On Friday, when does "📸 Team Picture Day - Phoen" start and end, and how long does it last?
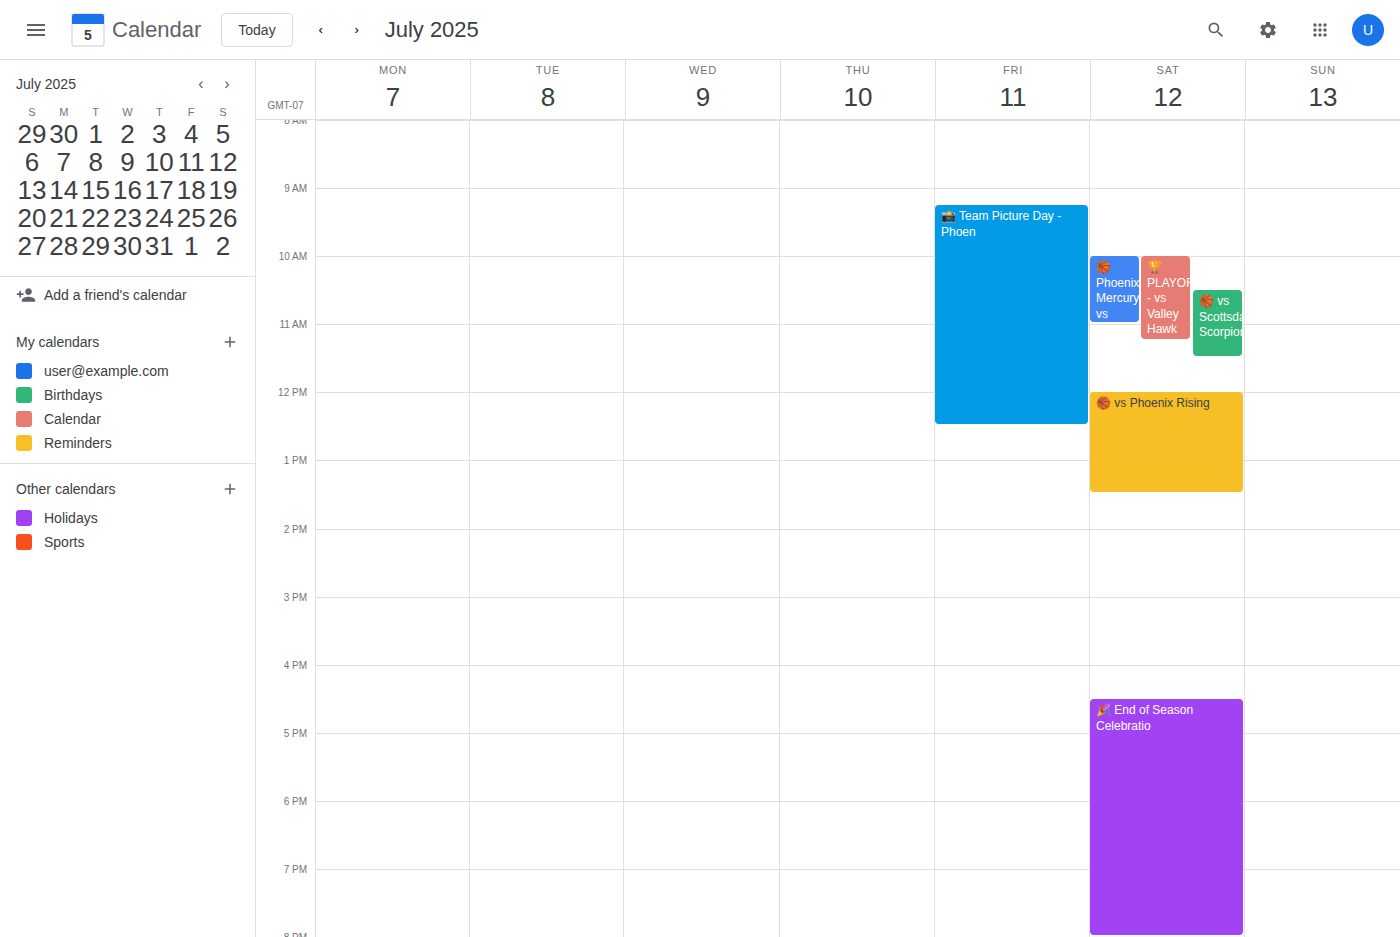
09:15 to 12:30, 3 hours 15 minutes